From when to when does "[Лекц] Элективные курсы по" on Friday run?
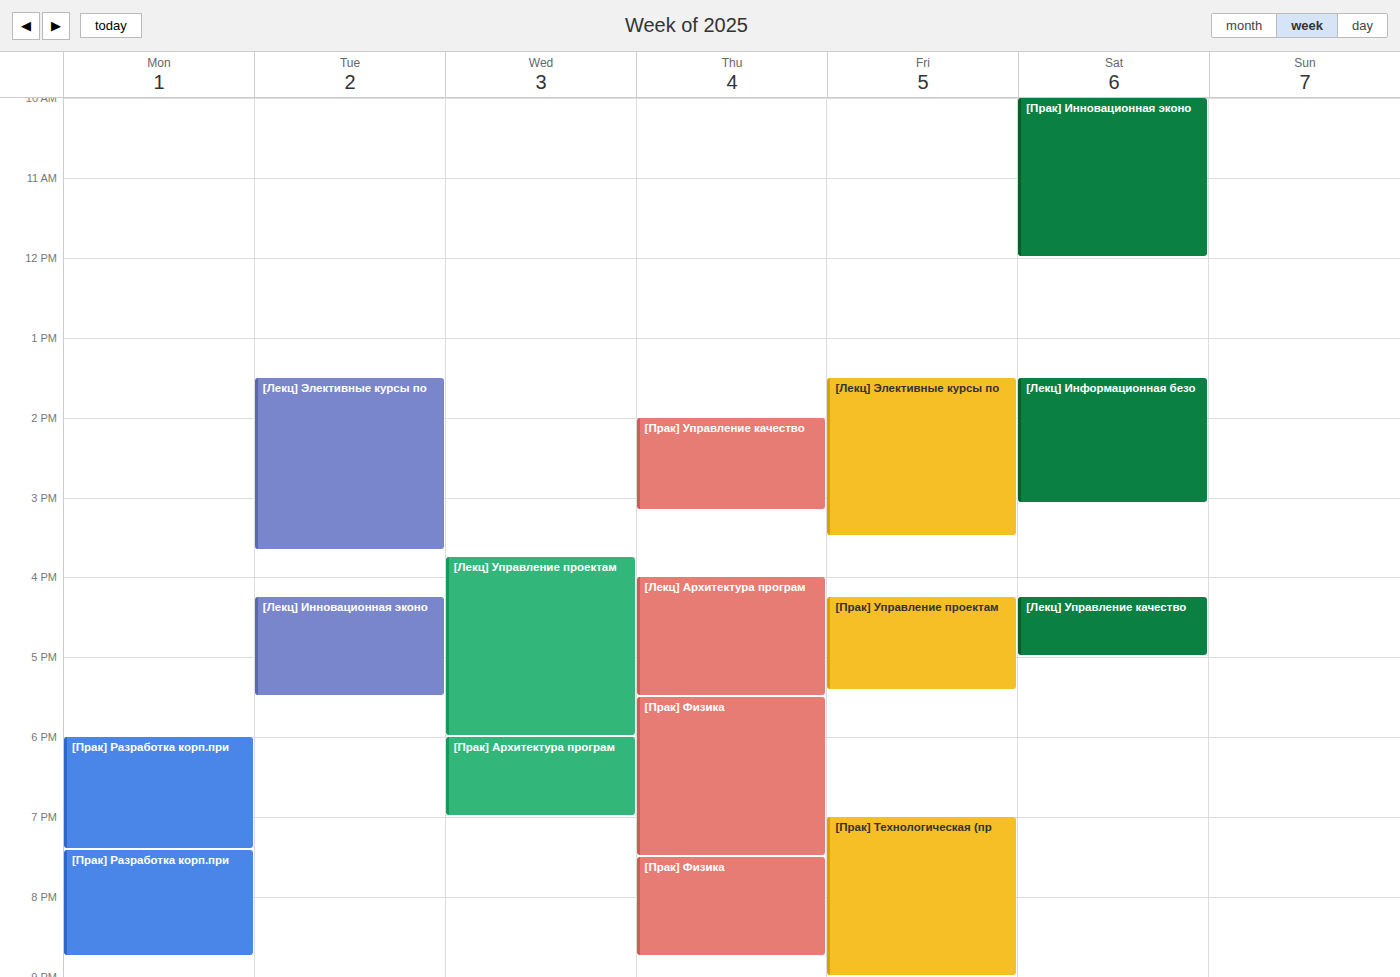
1:30 PM to 3:30 PM